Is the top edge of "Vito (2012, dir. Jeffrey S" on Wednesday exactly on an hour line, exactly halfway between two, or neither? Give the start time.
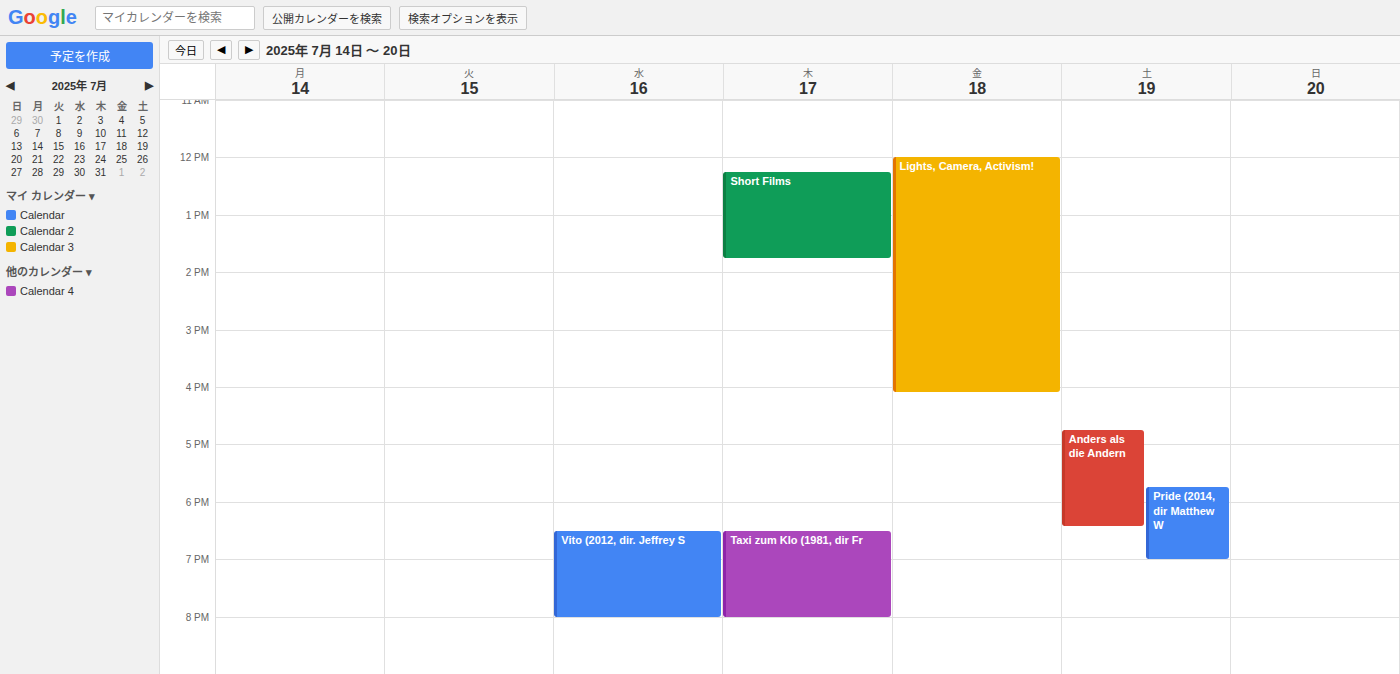
6:30 PM -- halfway between the 6 PM and 7 PM lines.